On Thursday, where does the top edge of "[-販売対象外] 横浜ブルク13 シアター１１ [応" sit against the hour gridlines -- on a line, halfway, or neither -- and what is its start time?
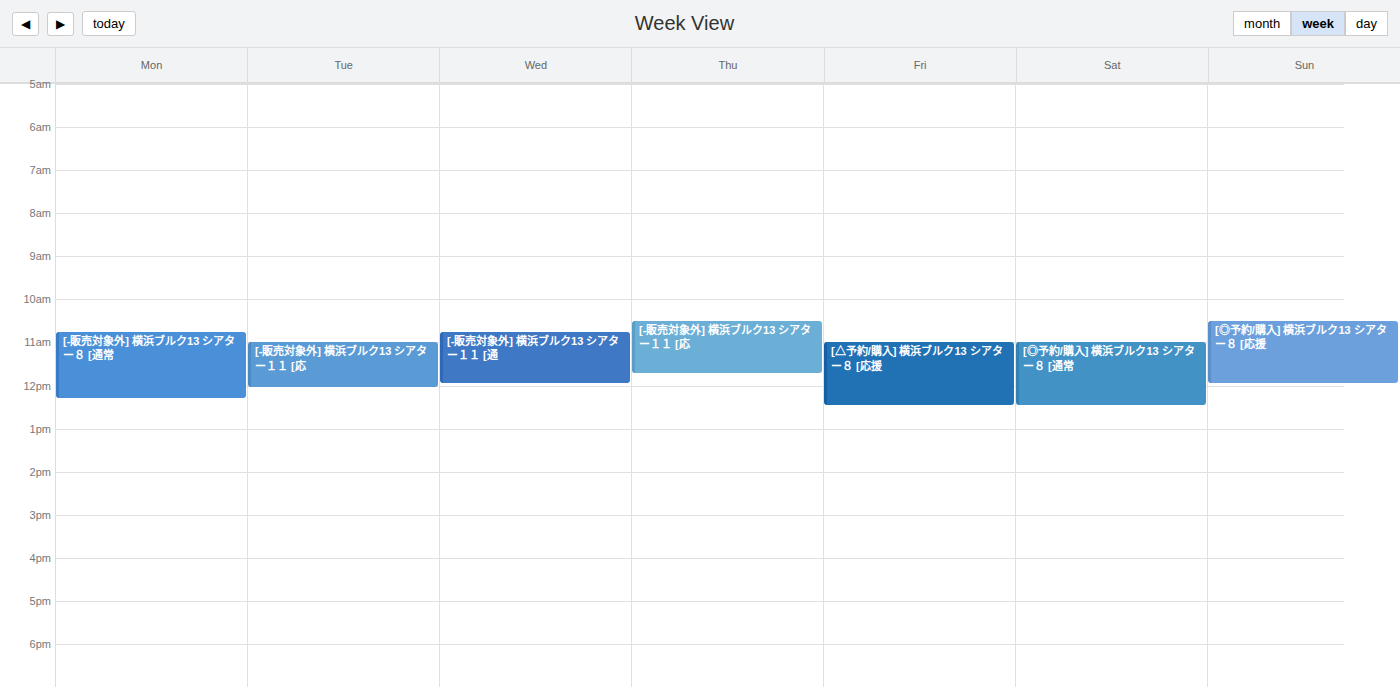
10:30 AM -- halfway between the 10 AM and 11 AM lines.